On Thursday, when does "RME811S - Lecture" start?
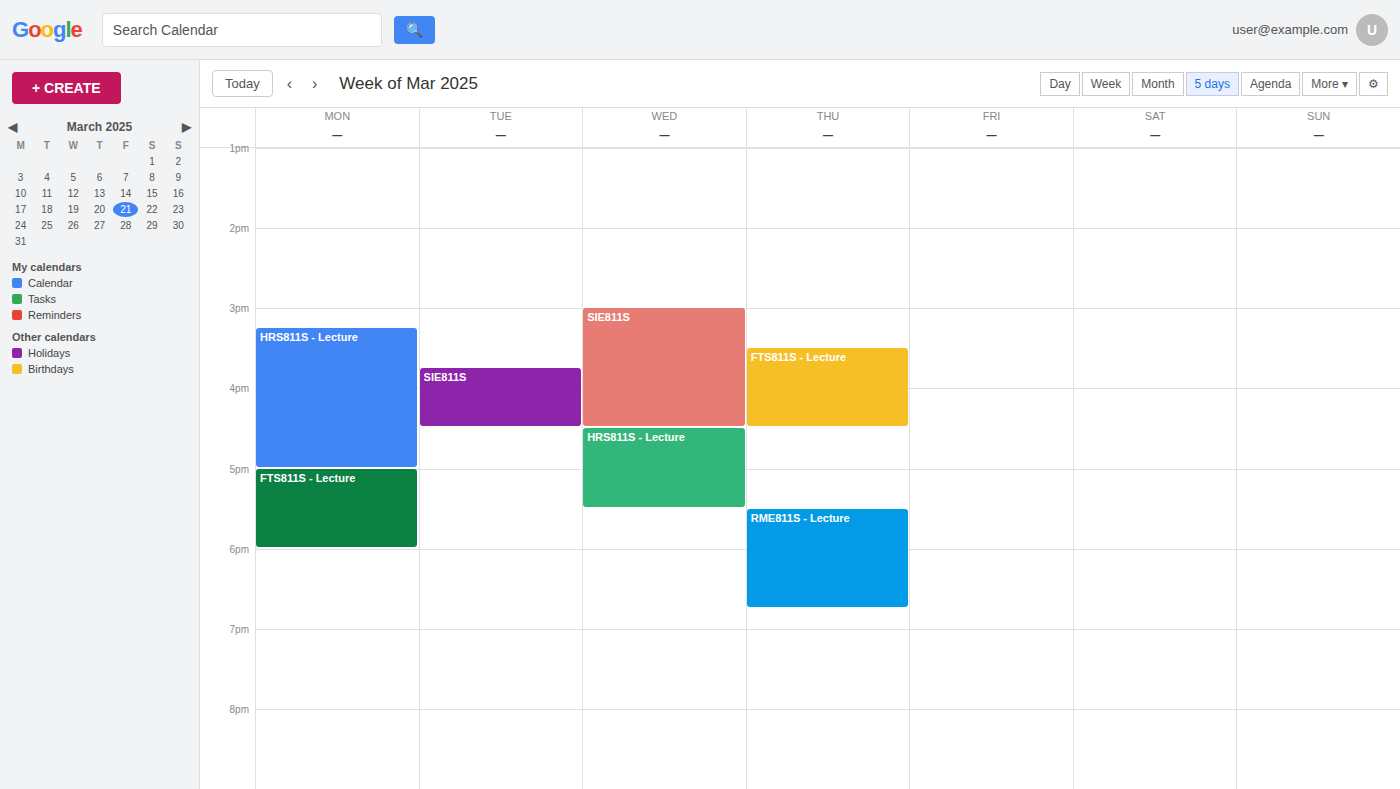
5:30 PM